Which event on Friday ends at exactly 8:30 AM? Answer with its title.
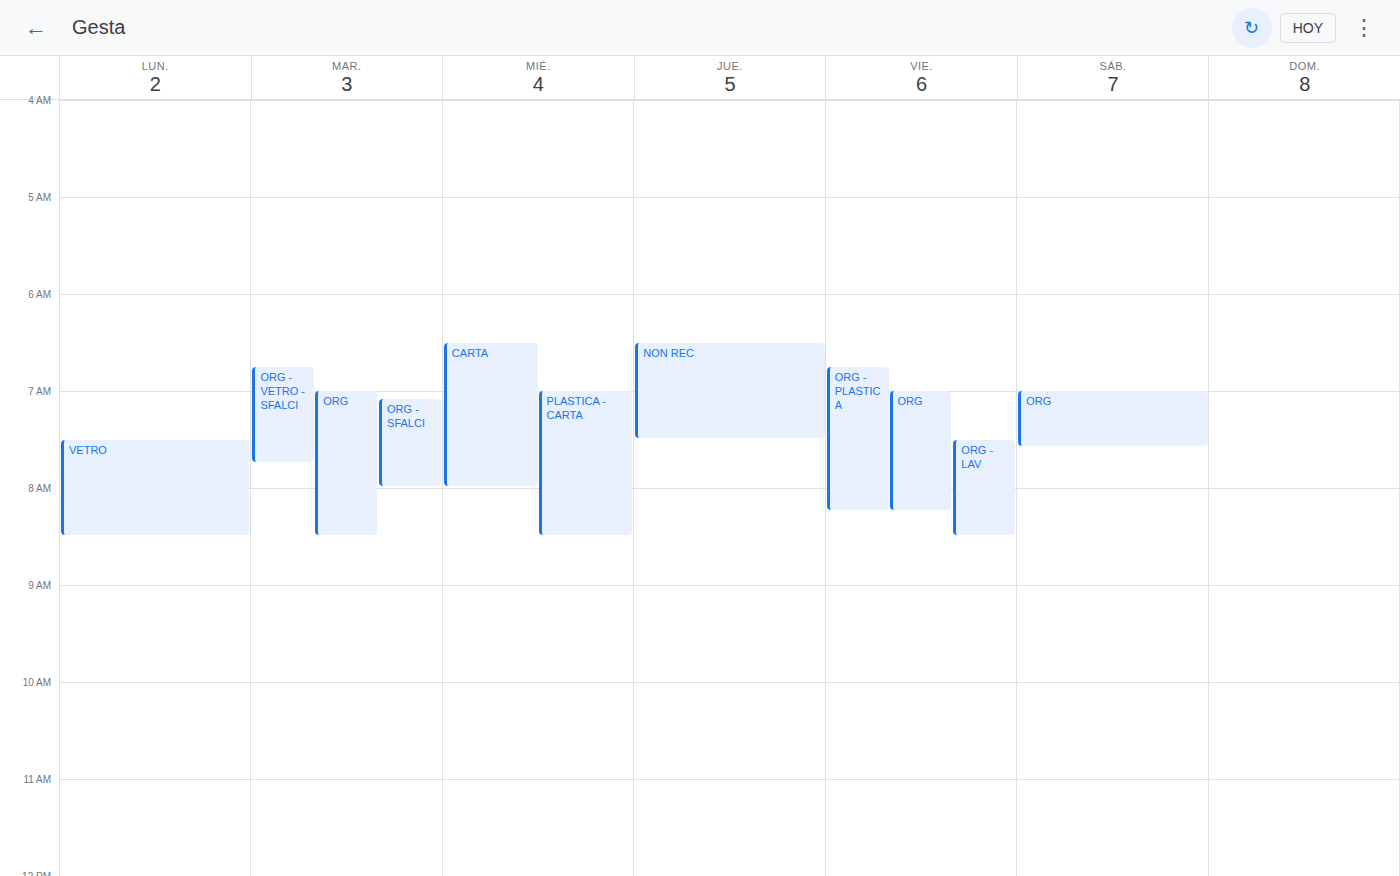
"ORG - LAV"